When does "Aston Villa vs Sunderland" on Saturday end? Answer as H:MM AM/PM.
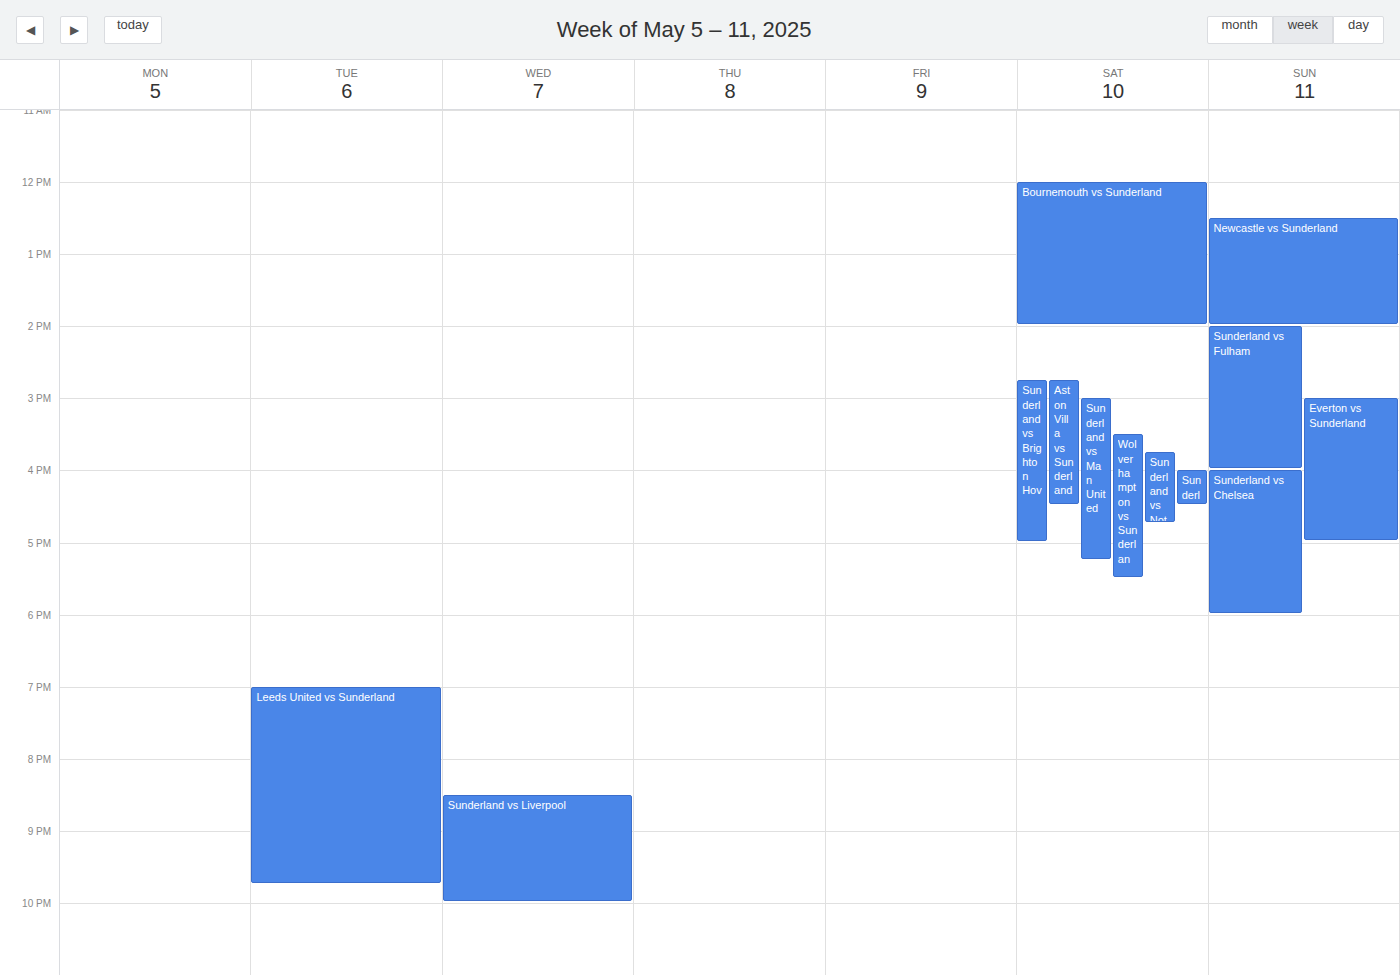
4:30 PM